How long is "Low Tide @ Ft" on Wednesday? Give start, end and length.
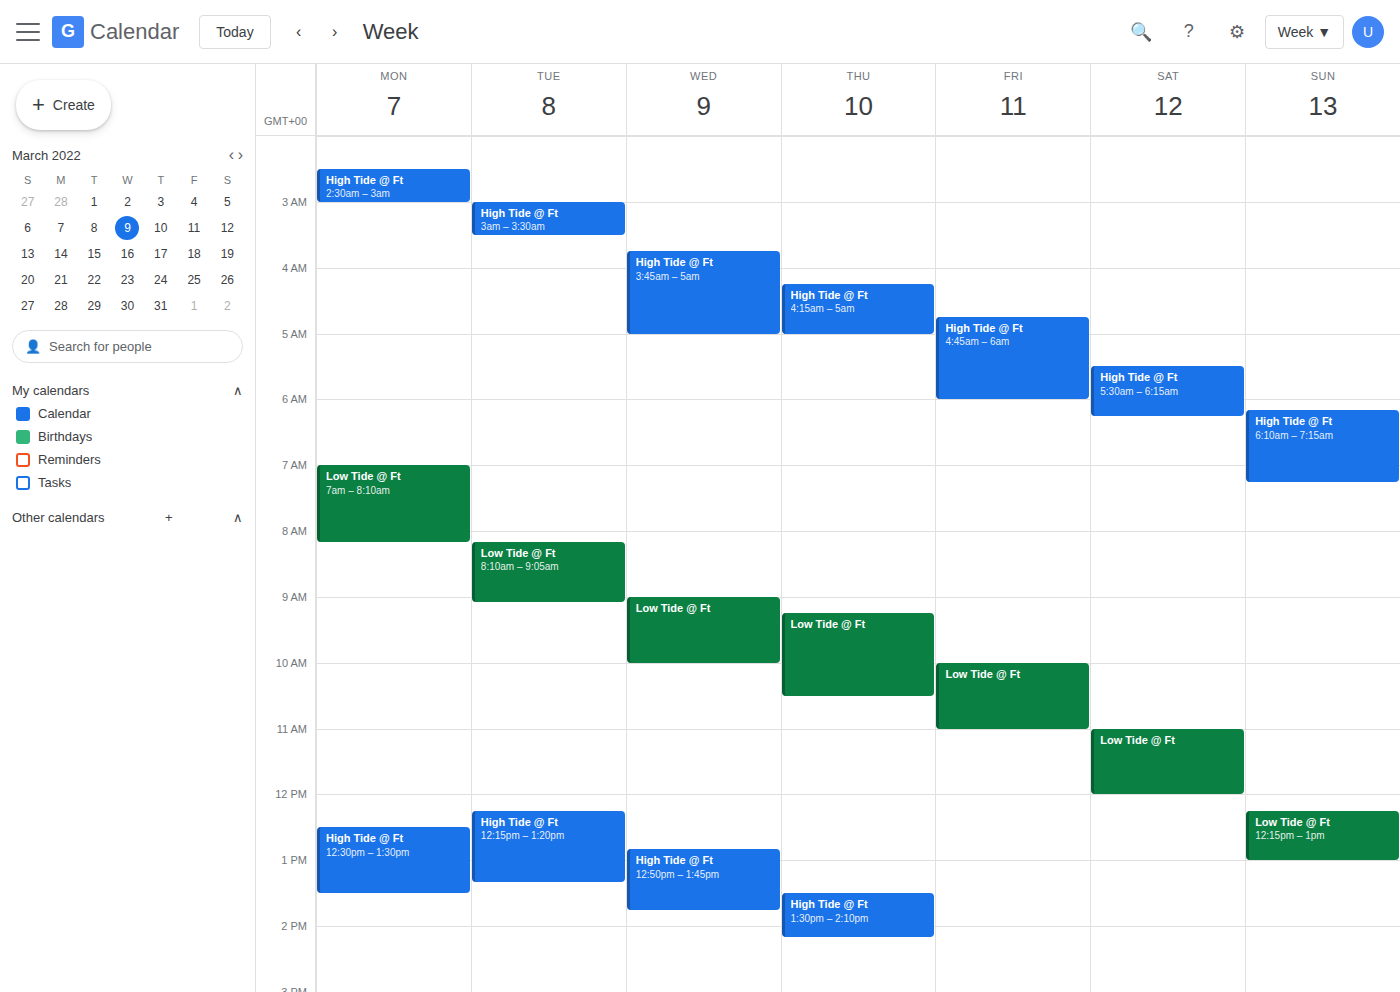
9:00 AM to 10:00 AM, 1 hour